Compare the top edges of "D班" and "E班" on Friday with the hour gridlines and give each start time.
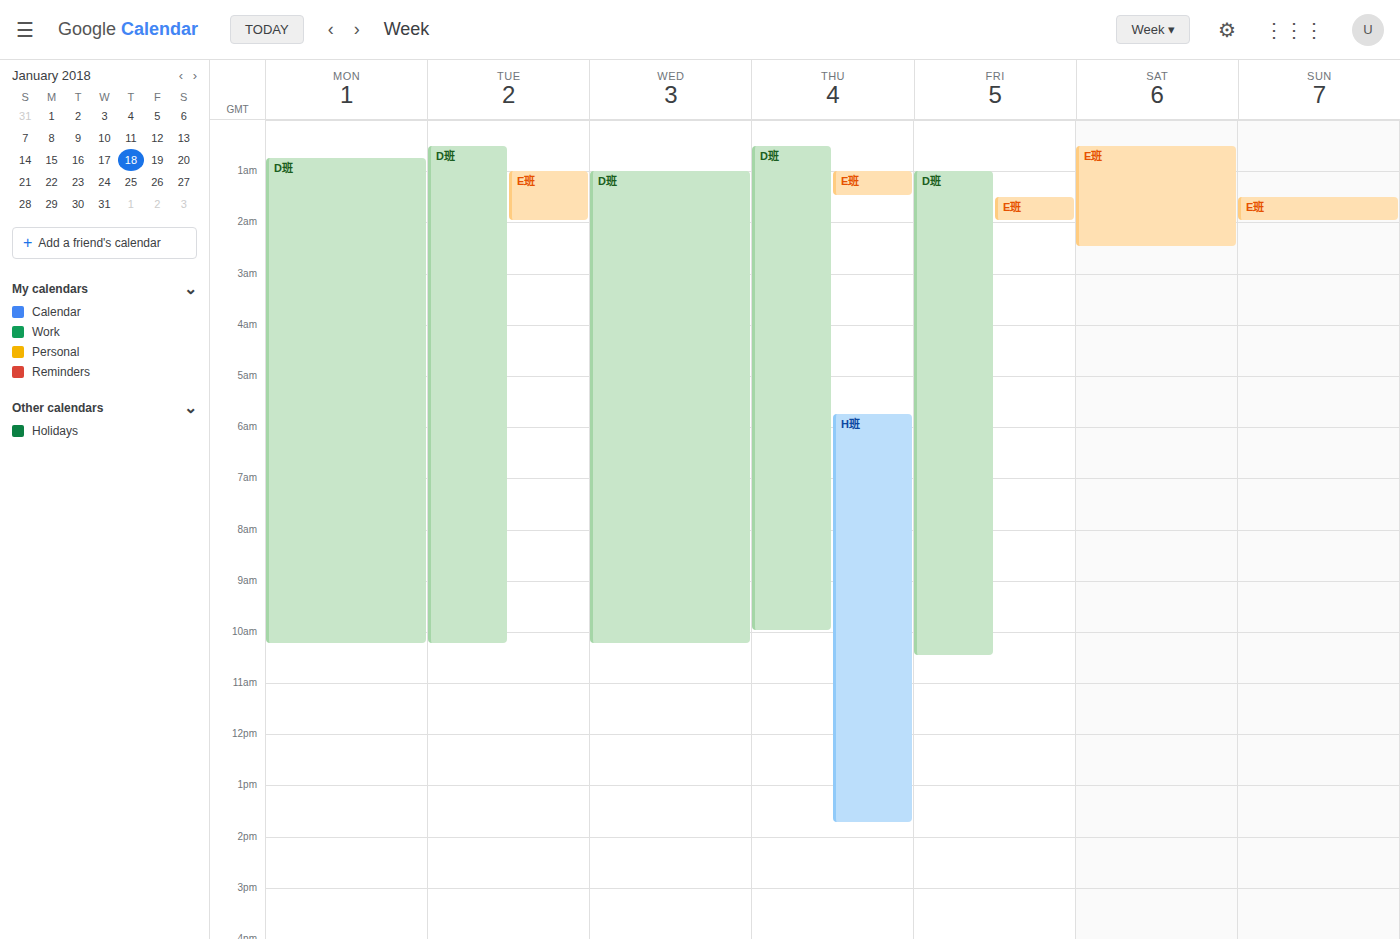
"D班": 1:00 AM, exactly on the 1 AM line. "E班": 1:30 AM, halfway between the 1 AM and 2 AM lines.